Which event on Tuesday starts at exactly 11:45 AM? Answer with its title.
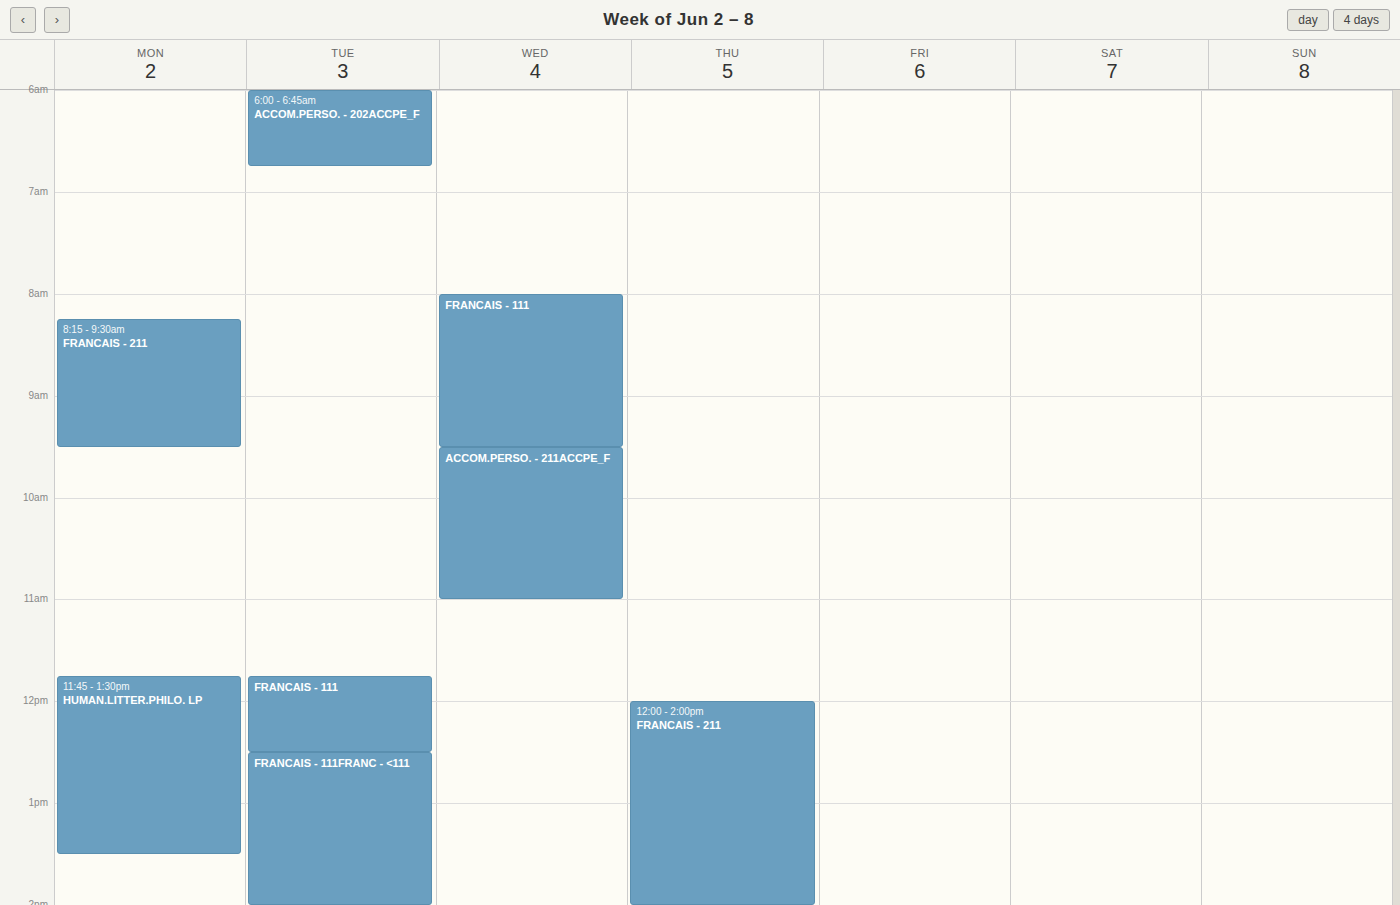
"FRANCAIS - 111"